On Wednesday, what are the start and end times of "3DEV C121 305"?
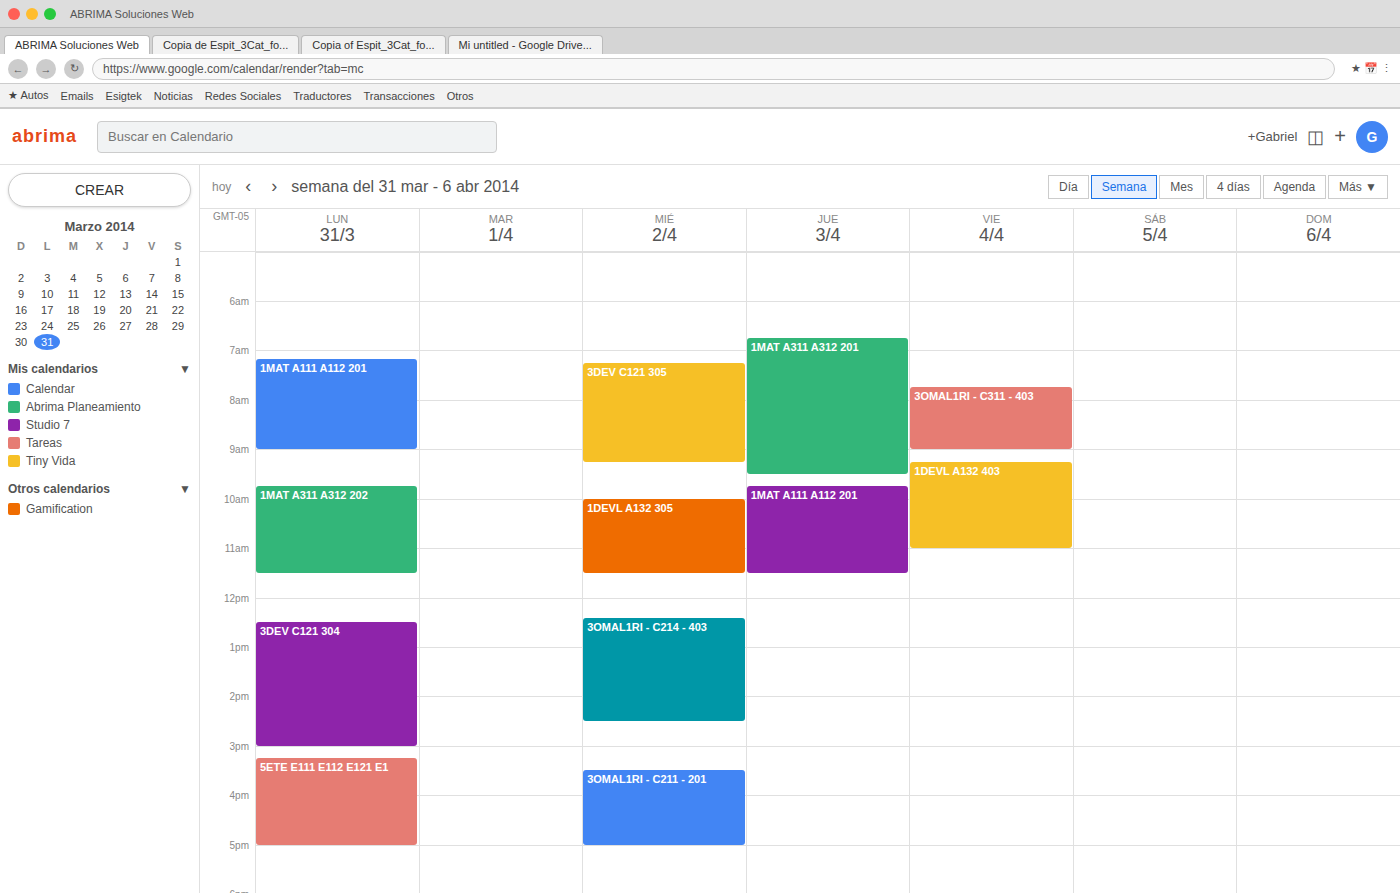
7:15 AM to 9:15 AM